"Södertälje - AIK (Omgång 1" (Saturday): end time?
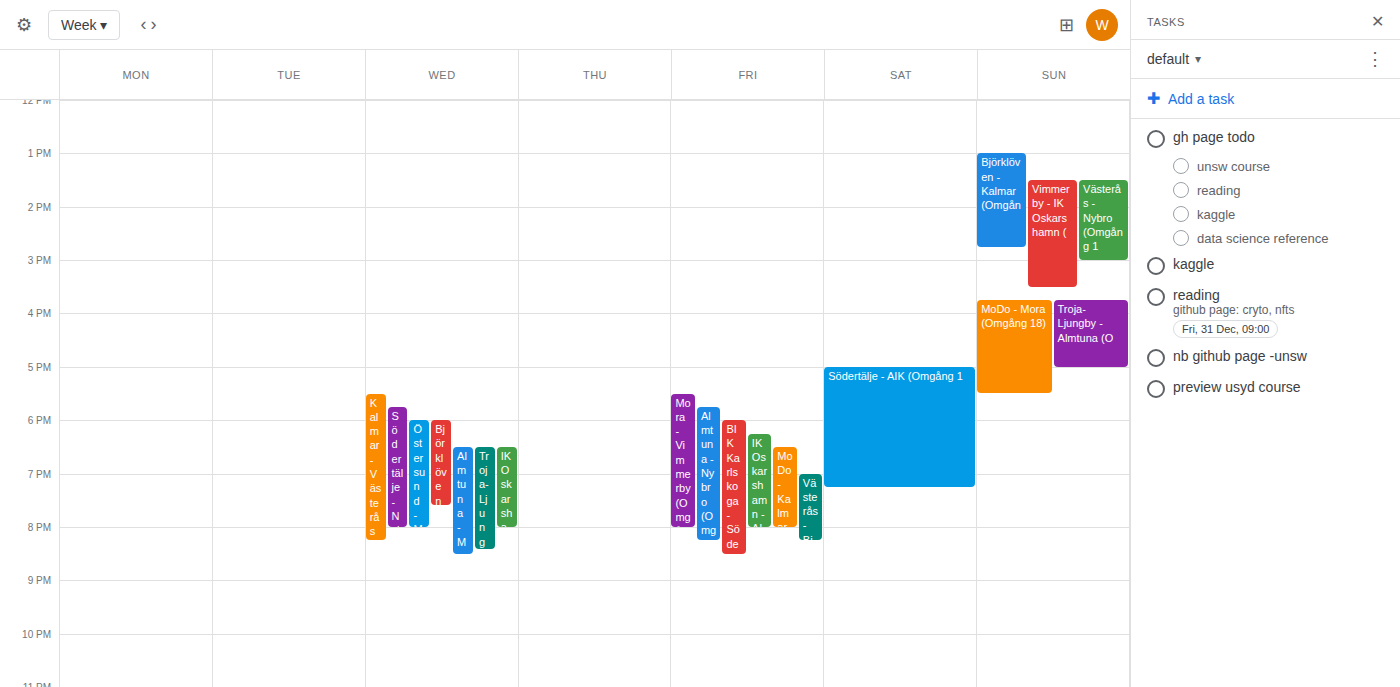
19:15